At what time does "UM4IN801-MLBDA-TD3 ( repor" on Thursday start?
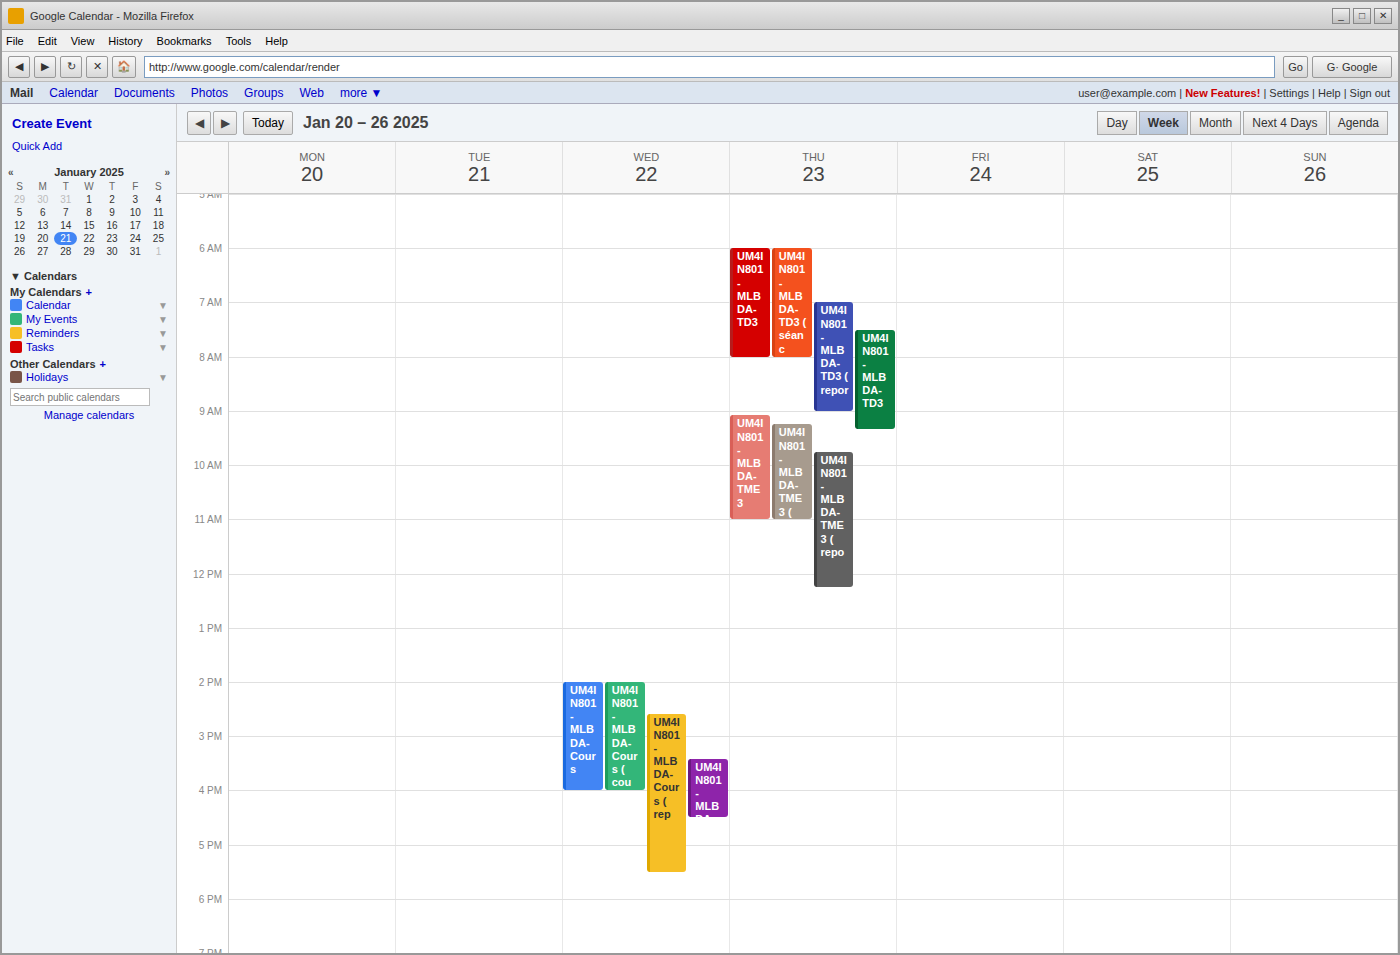
7:00 AM